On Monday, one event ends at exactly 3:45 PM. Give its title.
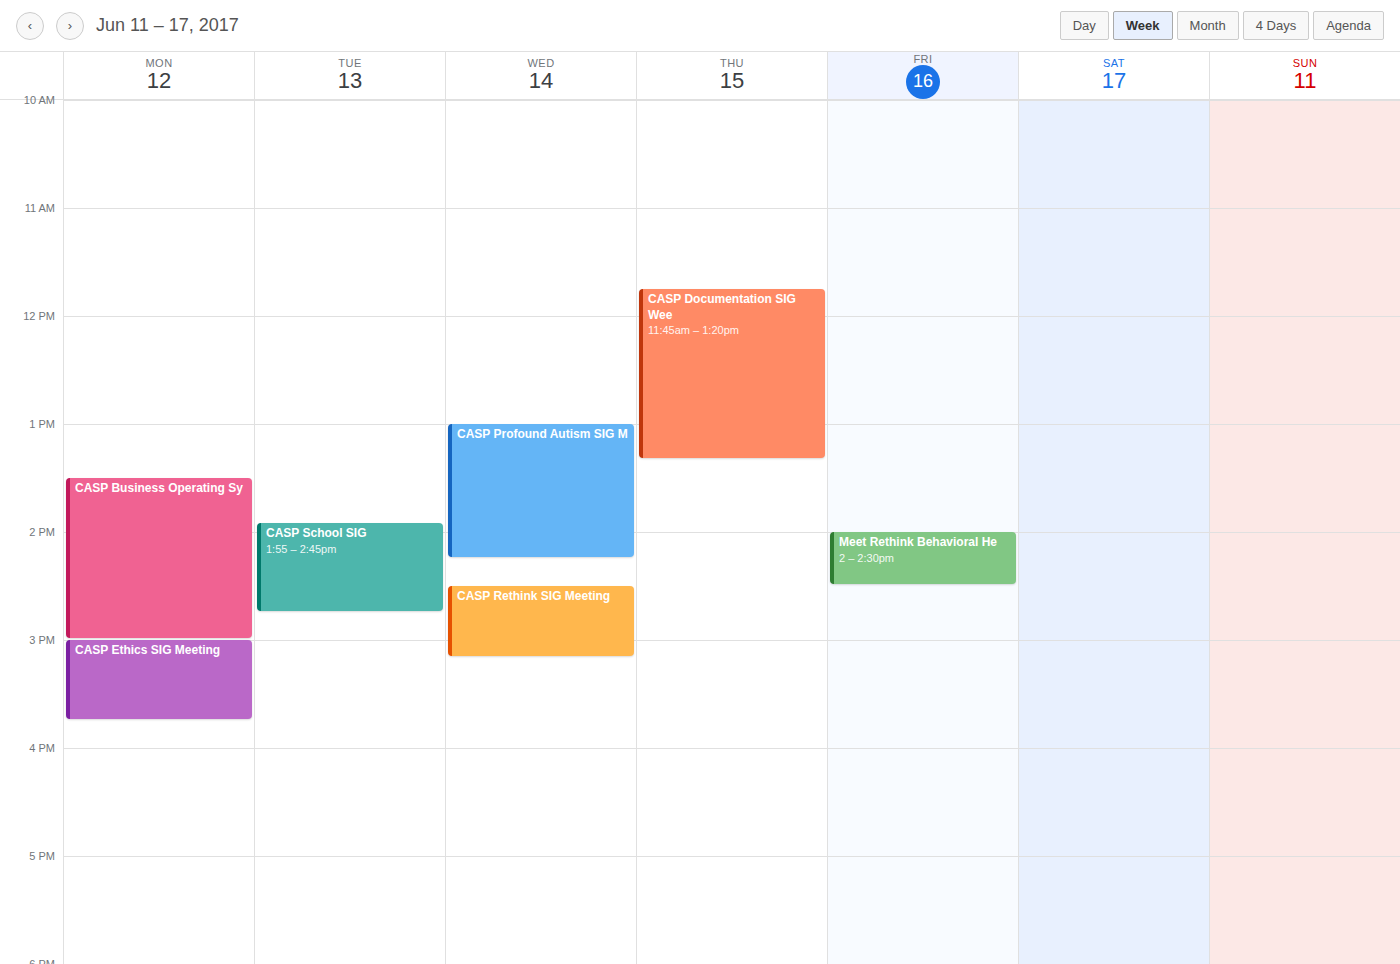
"CASP Ethics SIG Meeting"